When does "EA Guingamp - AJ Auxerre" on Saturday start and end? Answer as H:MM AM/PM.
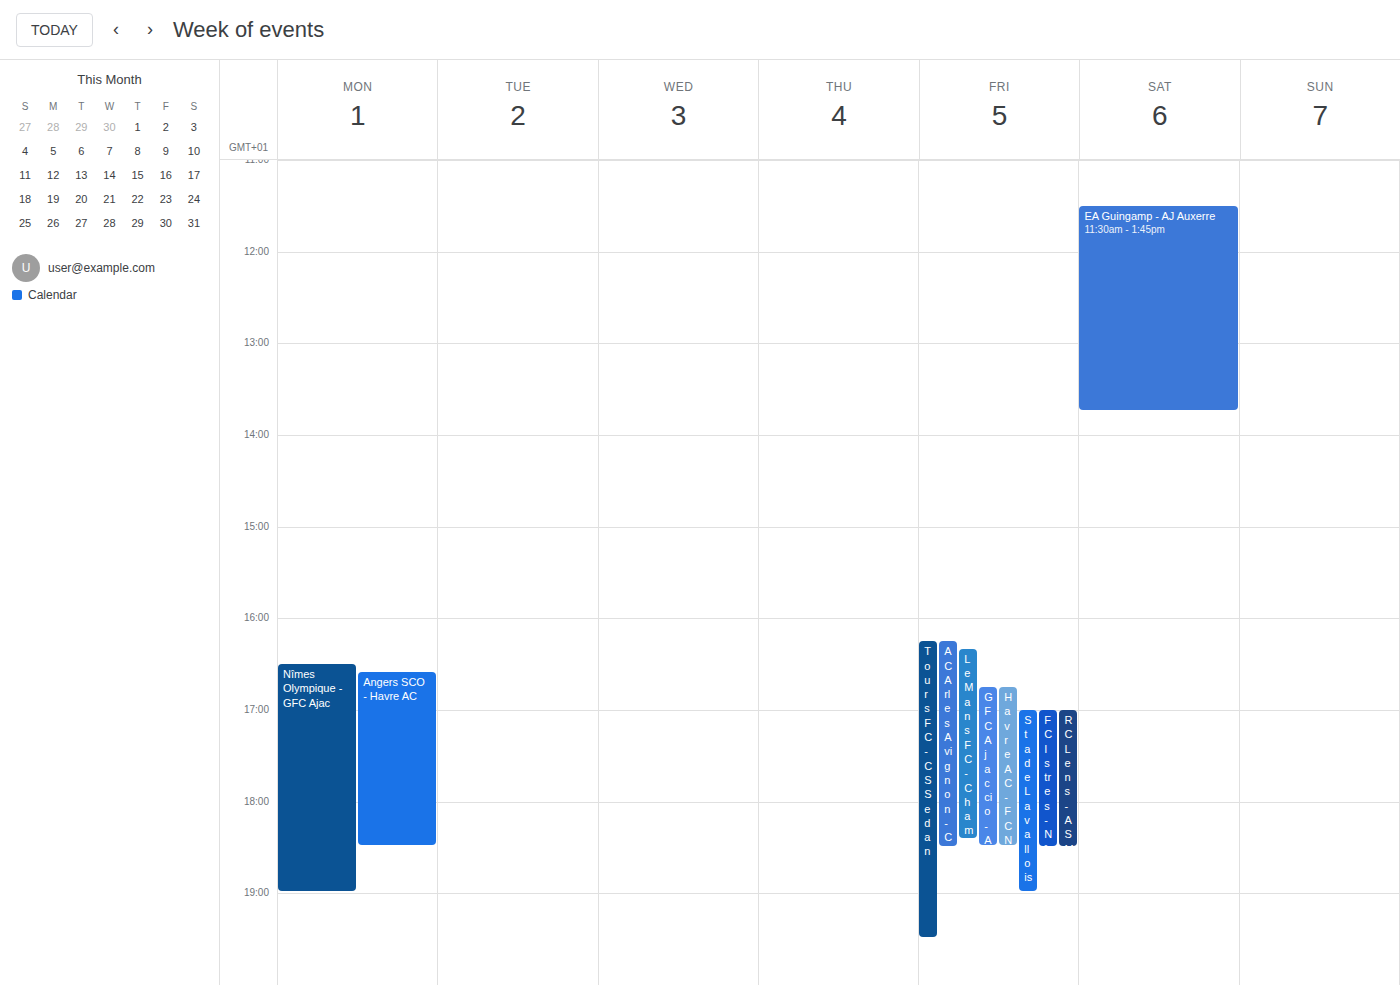
11:30 AM to 1:45 PM